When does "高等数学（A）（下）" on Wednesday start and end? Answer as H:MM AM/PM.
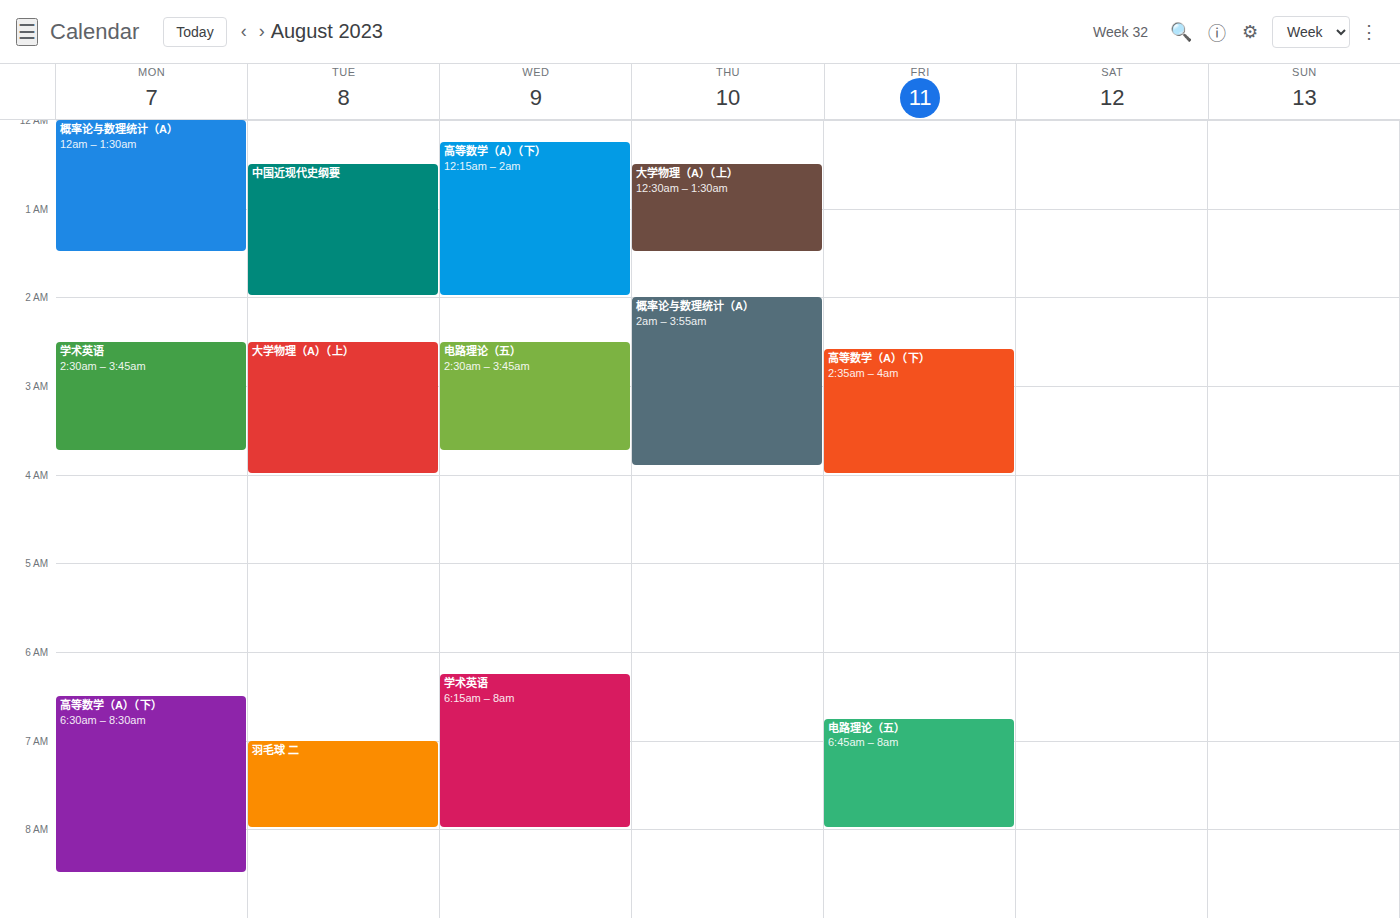
12:15 AM to 2:00 AM